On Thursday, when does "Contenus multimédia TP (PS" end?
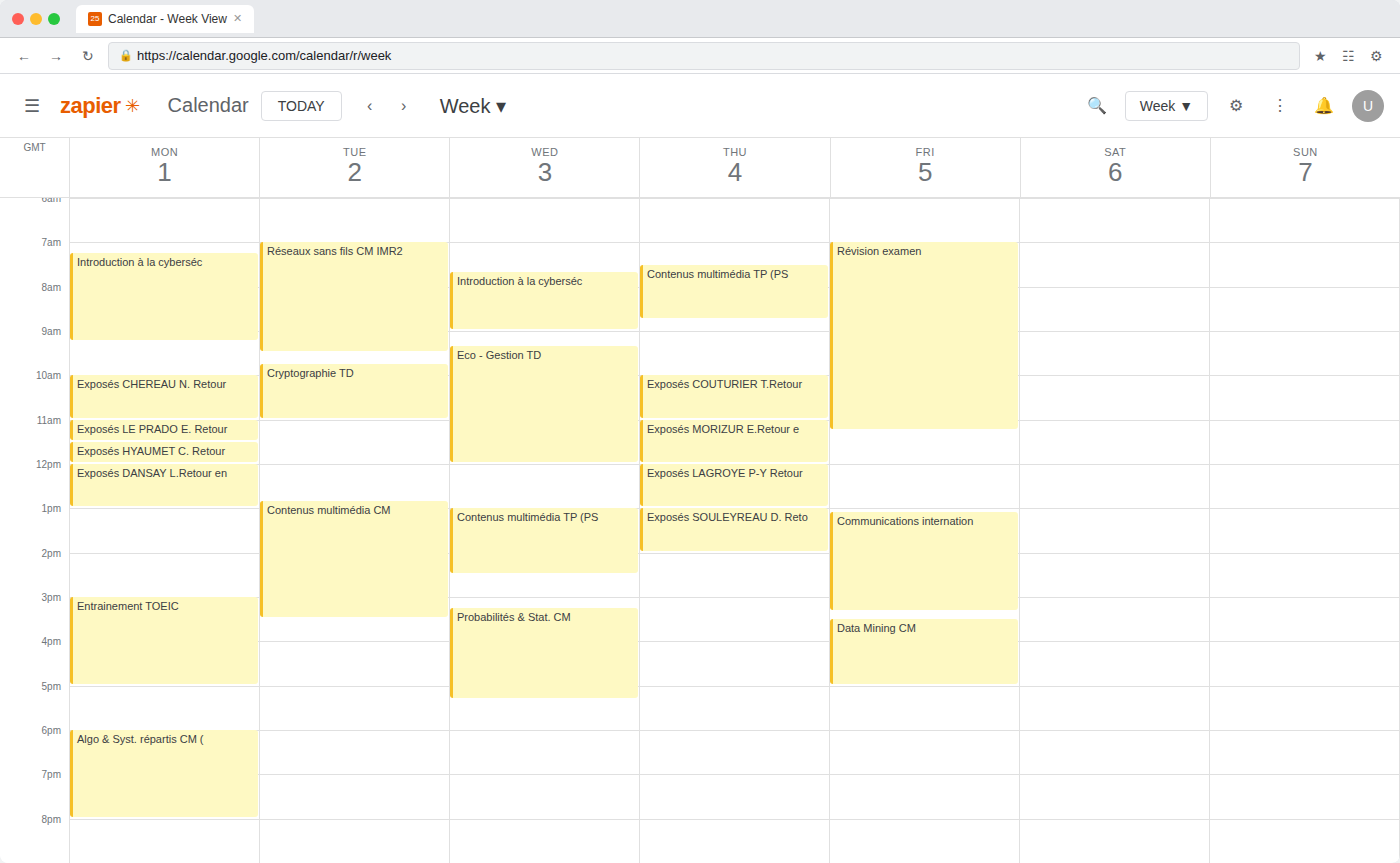
08:45